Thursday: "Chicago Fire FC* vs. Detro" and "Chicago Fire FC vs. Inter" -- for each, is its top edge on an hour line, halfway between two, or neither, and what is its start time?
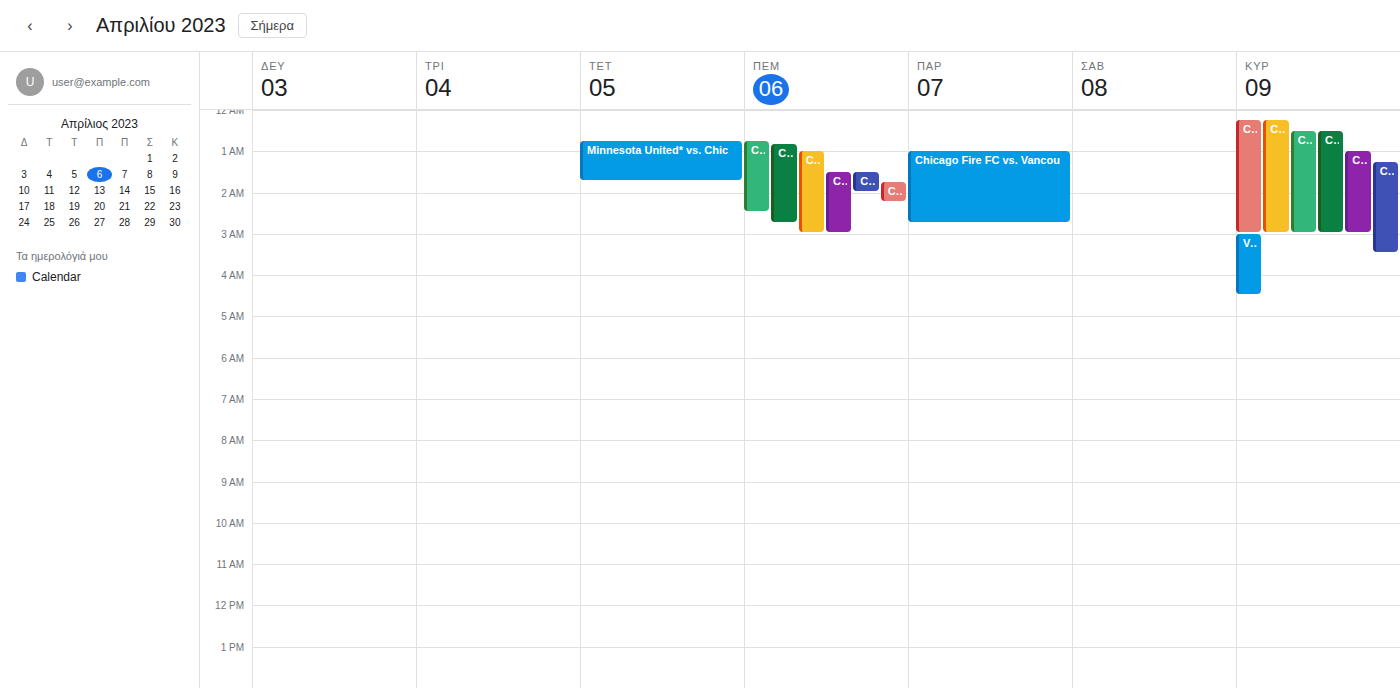
"Chicago Fire FC* vs. Detro": 12:45 AM, neither: three quarters of the way from the 12 AM line to the 1 AM line. "Chicago Fire FC vs. Inter": 1:45 AM, neither: three quarters of the way from the 1 AM line to the 2 AM line.